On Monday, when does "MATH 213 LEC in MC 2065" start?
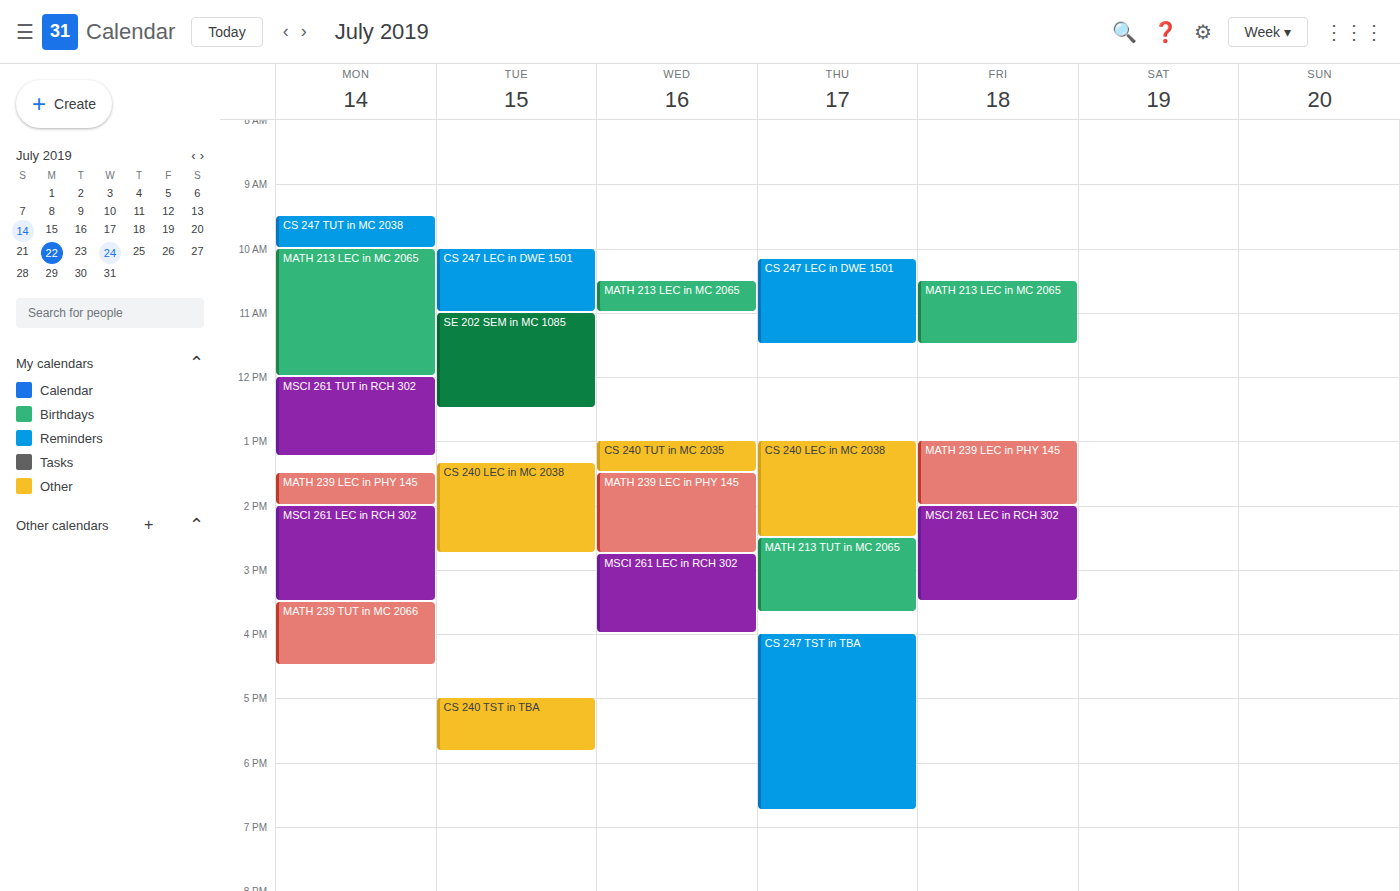
10:00 AM